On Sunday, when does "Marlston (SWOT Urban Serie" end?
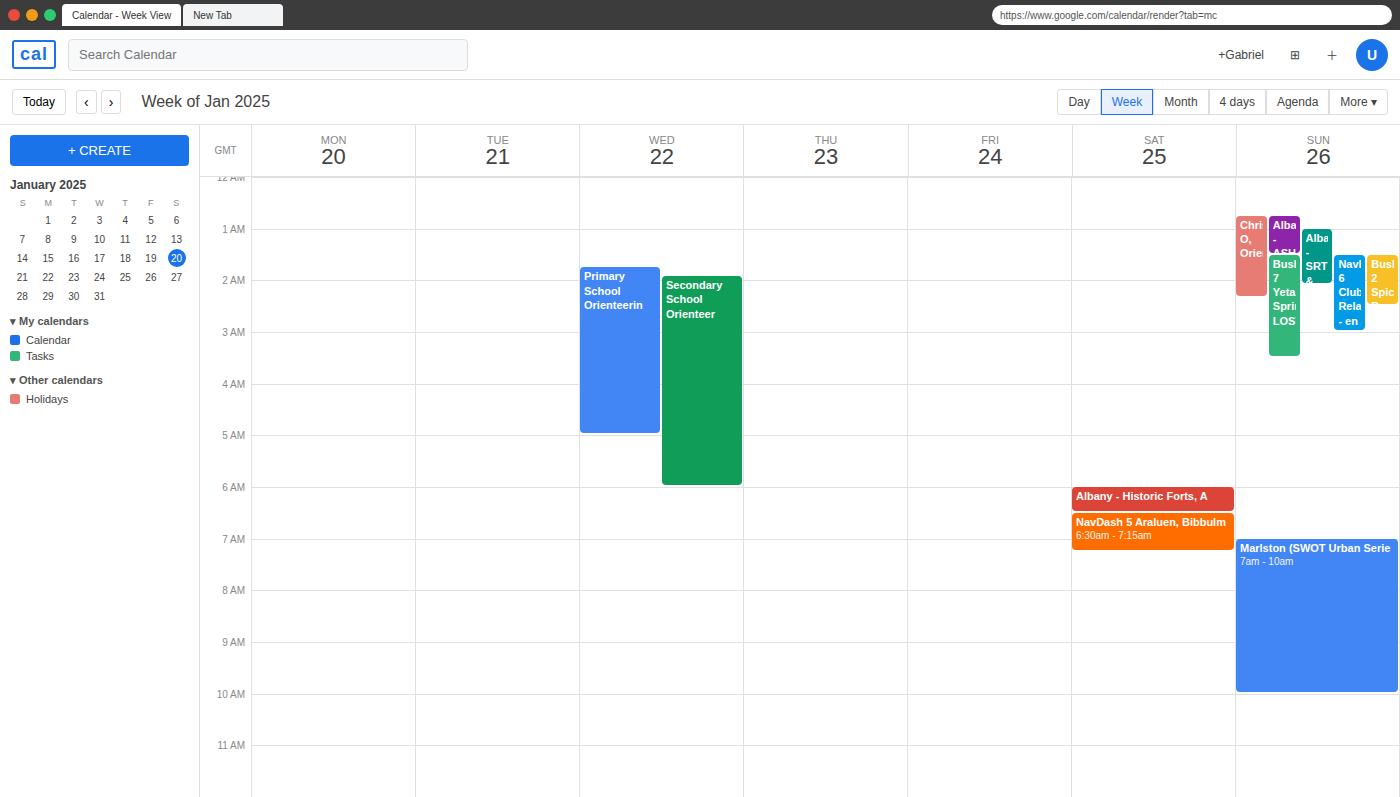
10:00 AM